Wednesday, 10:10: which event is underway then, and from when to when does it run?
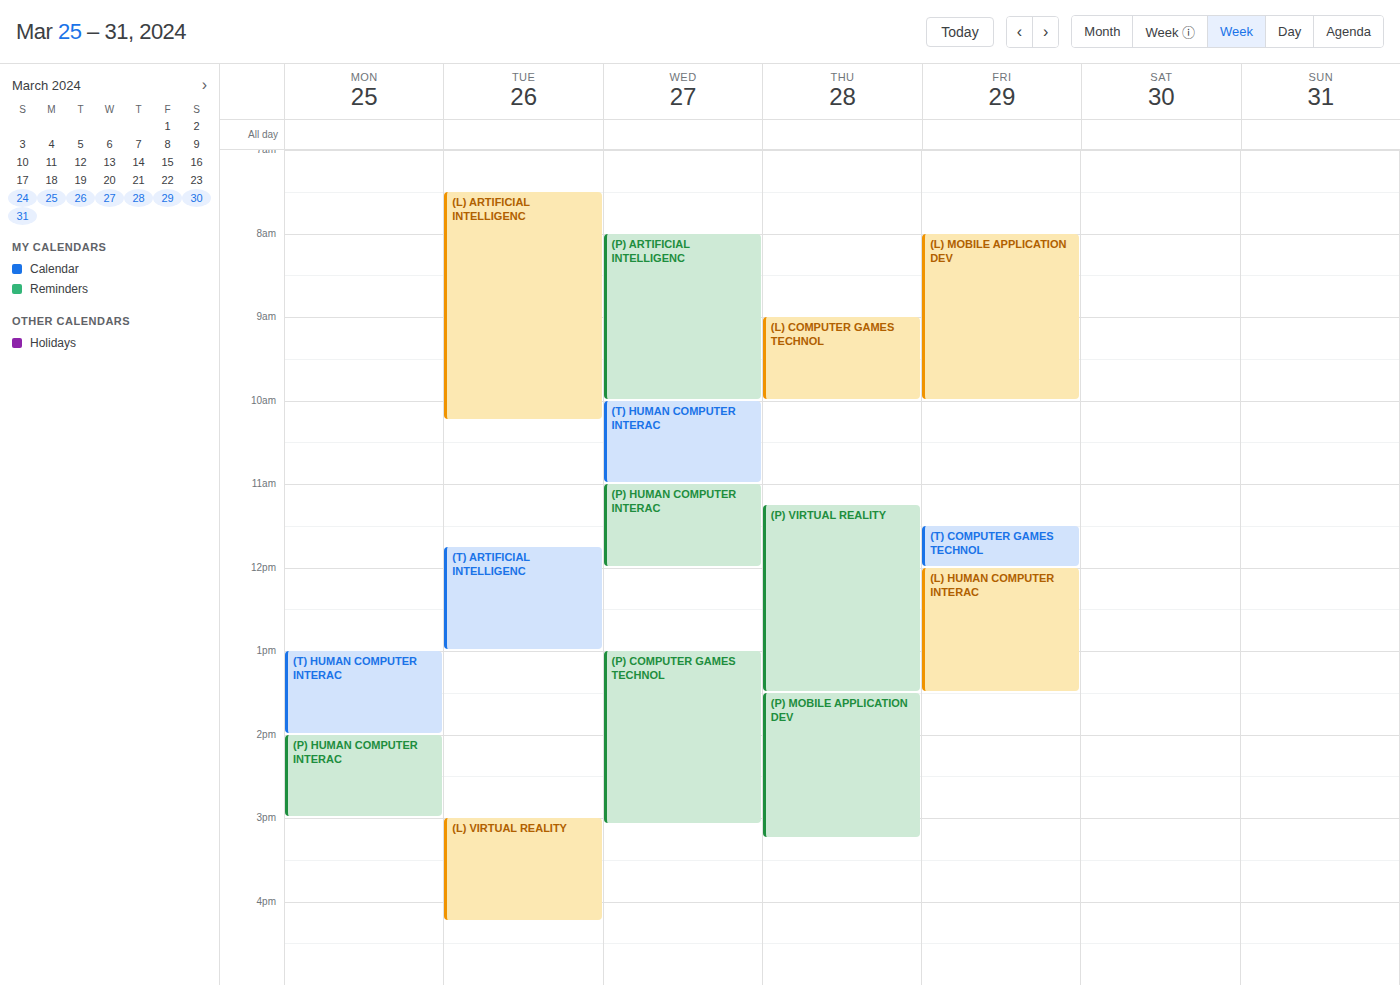
"(T) HUMAN COMPUTER INTERAC", 10:00 to 11:00